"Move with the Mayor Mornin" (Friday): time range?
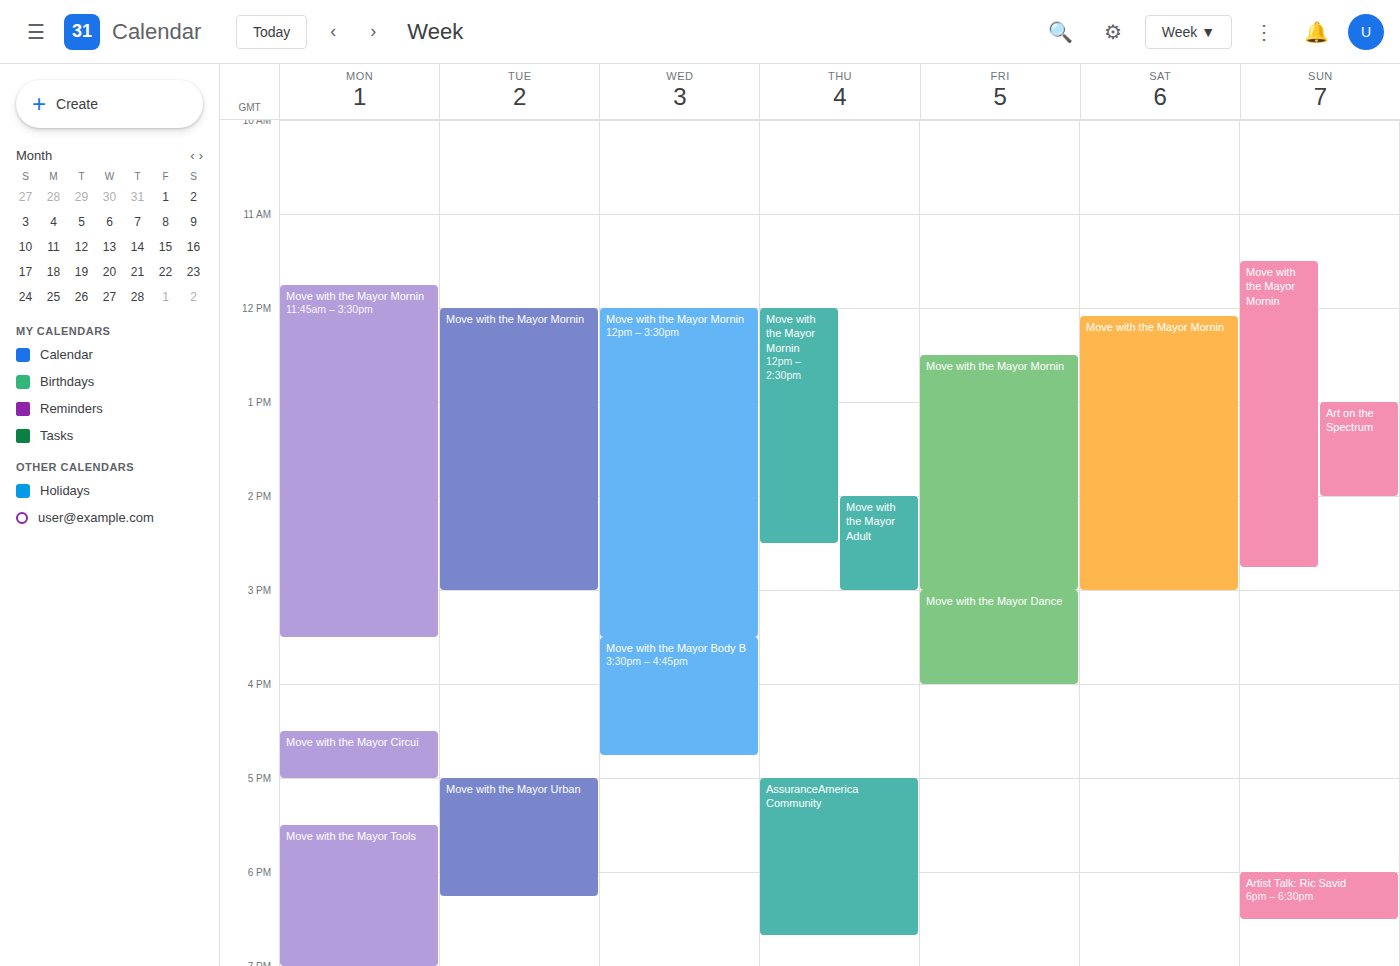
12:30 PM to 3:00 PM